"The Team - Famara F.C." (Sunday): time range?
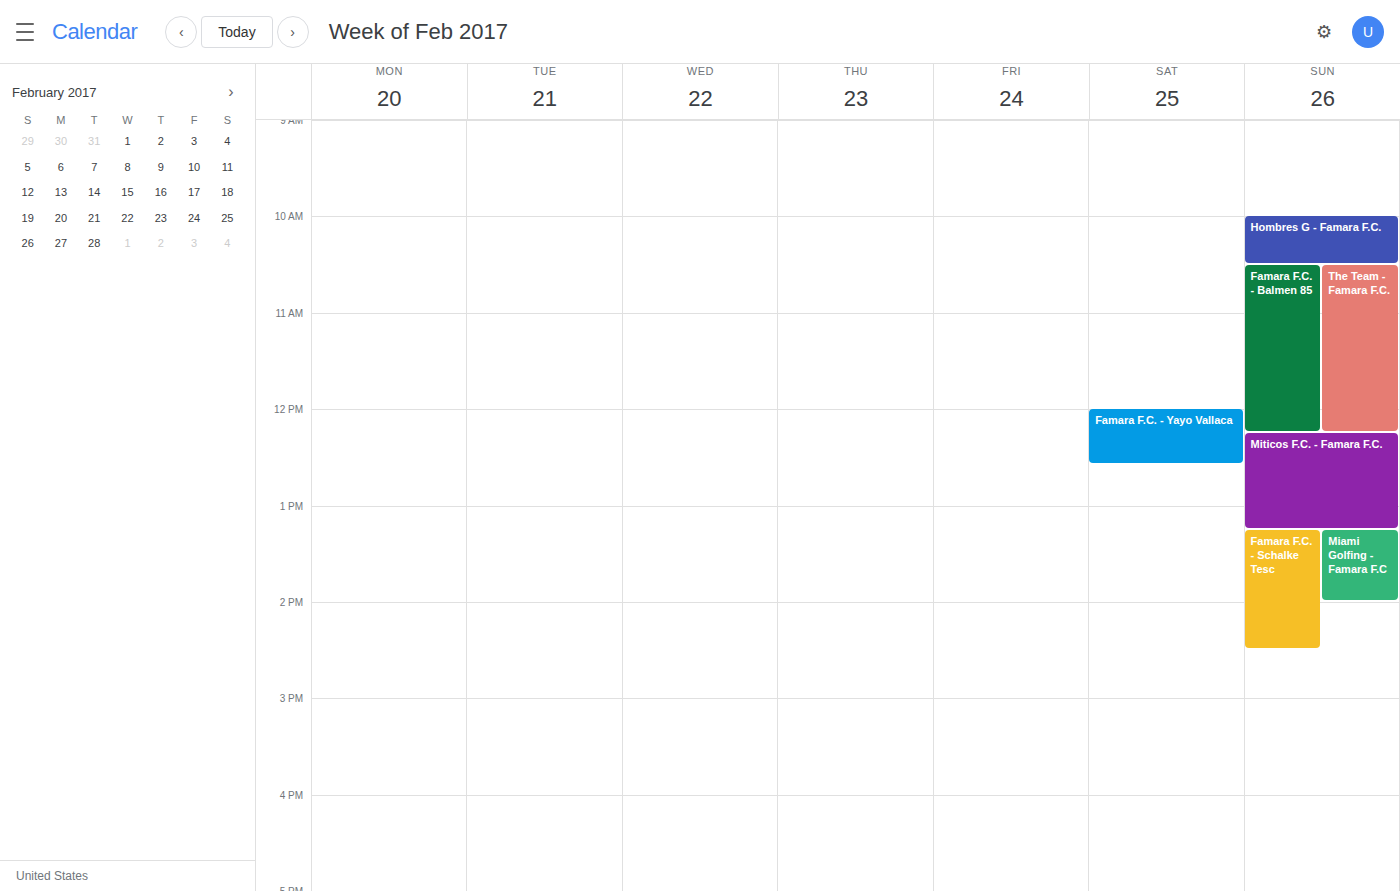
10:30 AM to 12:15 PM